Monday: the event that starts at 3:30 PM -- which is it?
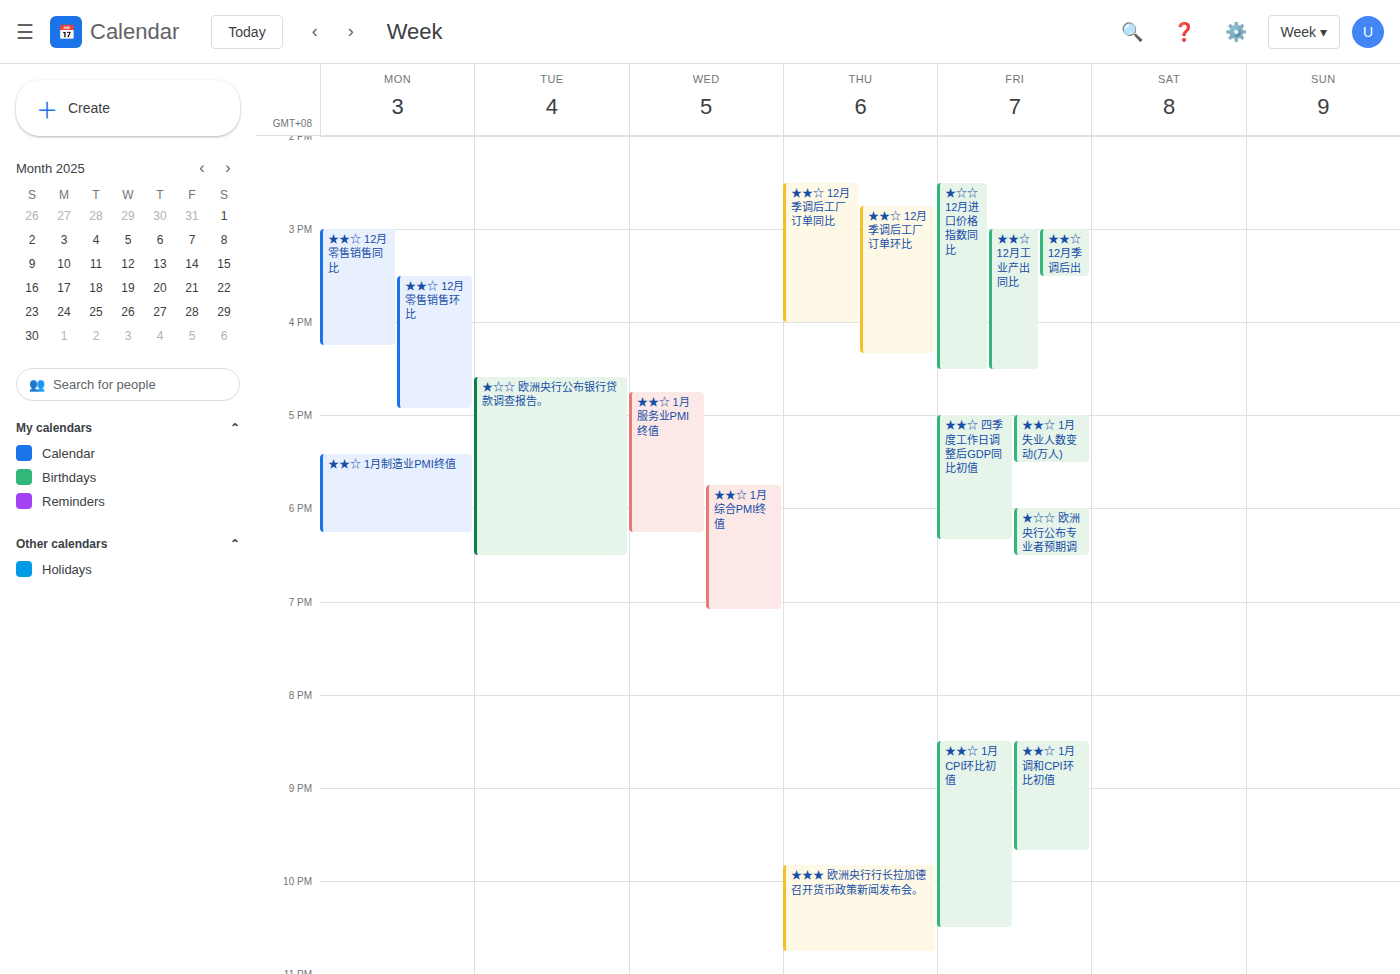
"★★☆ 12月零售销售环比"